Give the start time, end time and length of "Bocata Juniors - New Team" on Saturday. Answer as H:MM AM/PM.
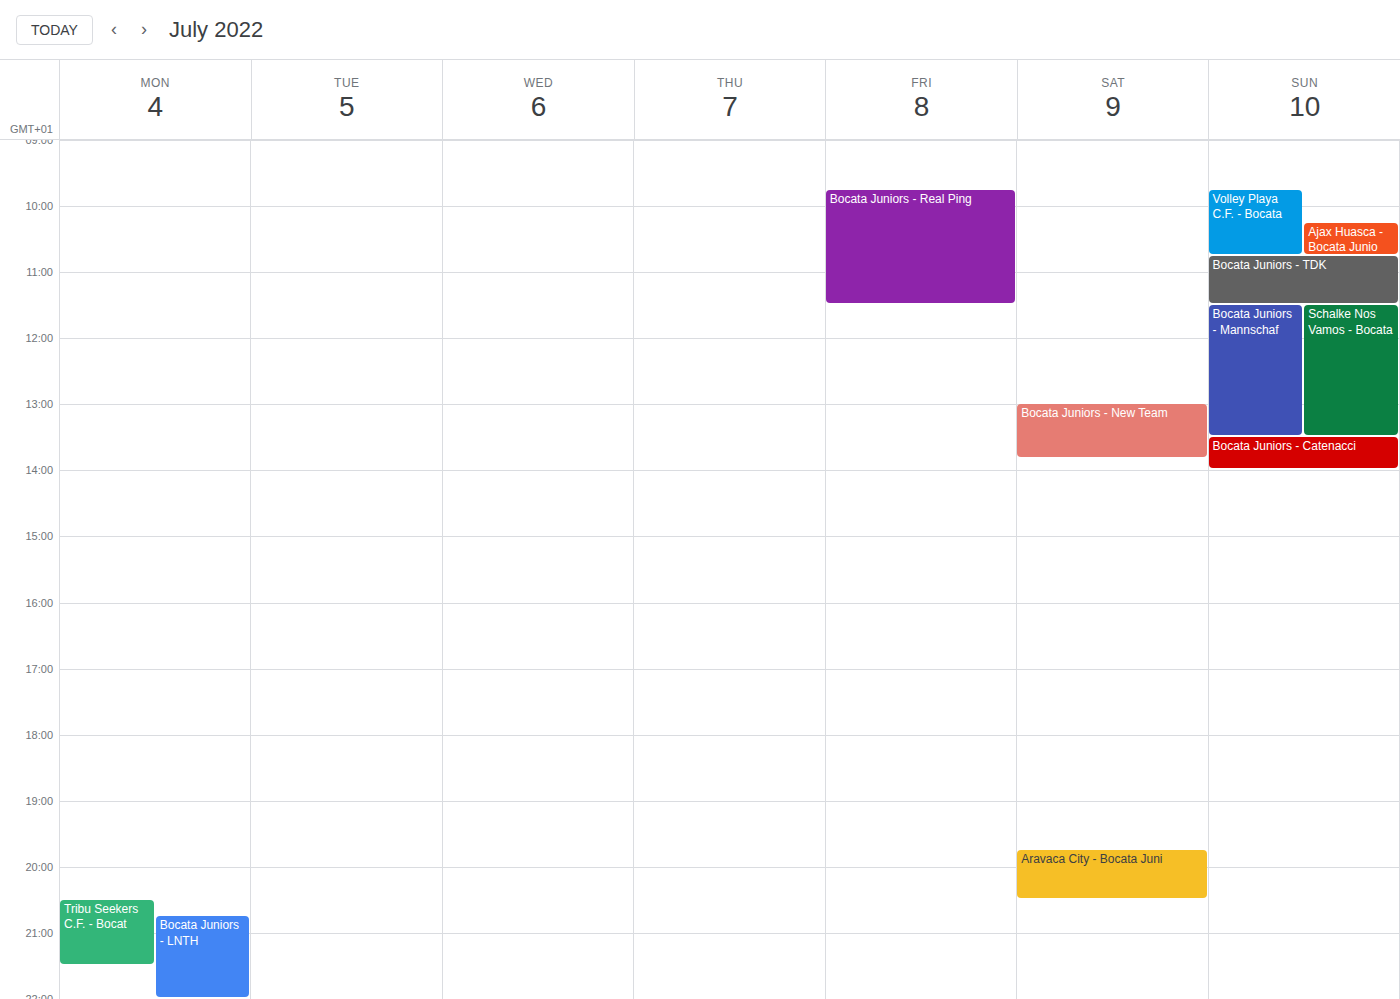
1:00 PM to 1:50 PM, 50 minutes